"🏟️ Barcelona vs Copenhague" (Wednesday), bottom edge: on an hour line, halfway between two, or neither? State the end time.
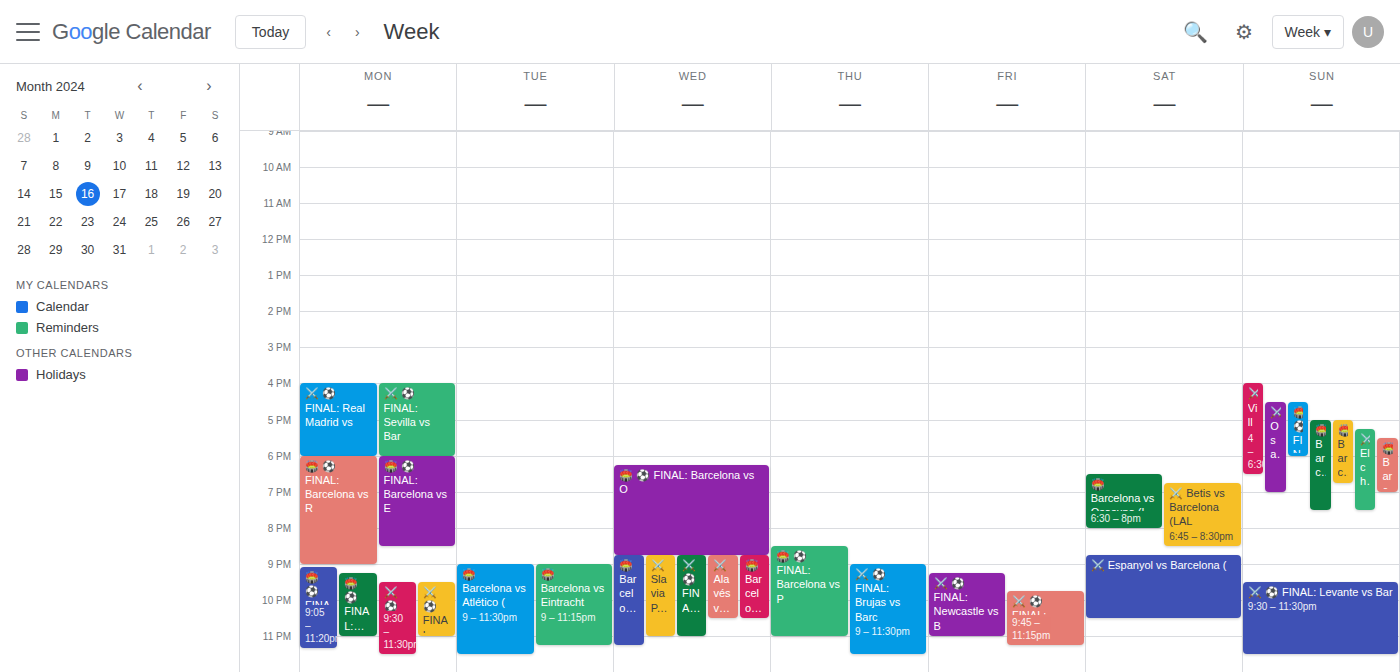
10:30 PM -- halfway between the 10 PM and 11 PM lines.